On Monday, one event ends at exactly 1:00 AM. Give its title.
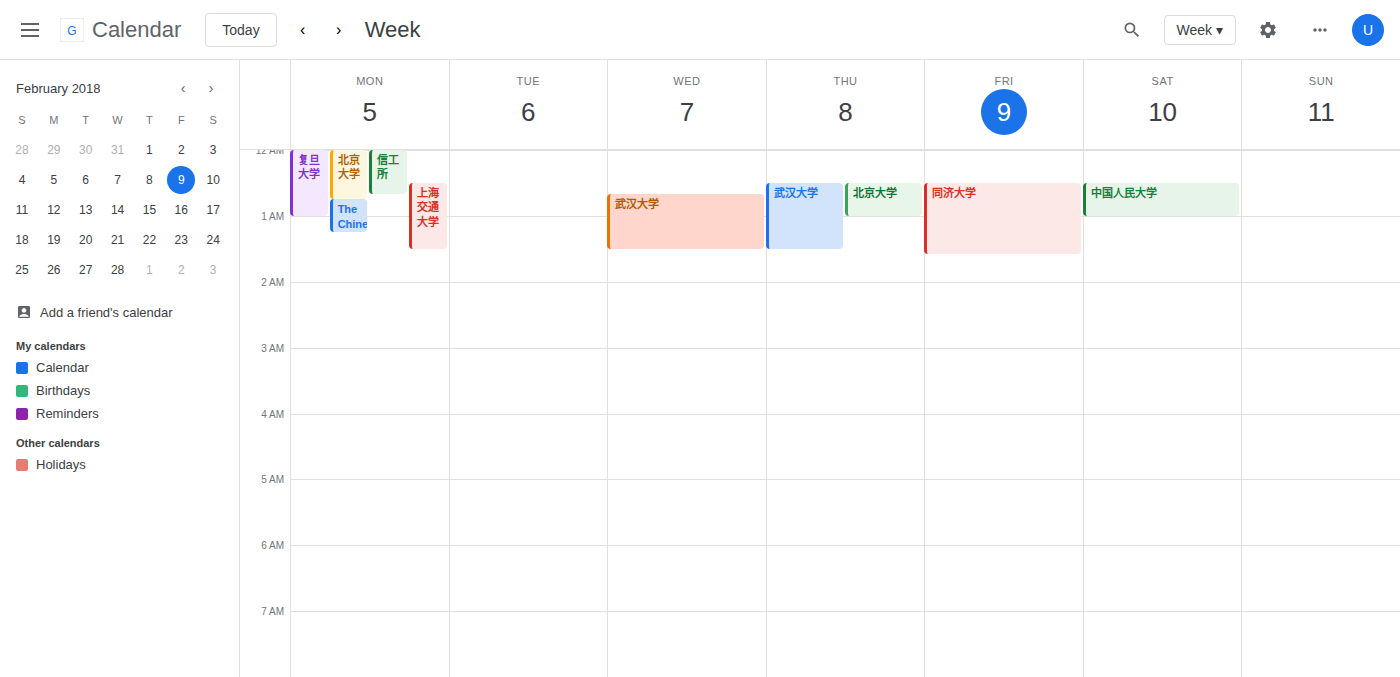
"复旦大学"